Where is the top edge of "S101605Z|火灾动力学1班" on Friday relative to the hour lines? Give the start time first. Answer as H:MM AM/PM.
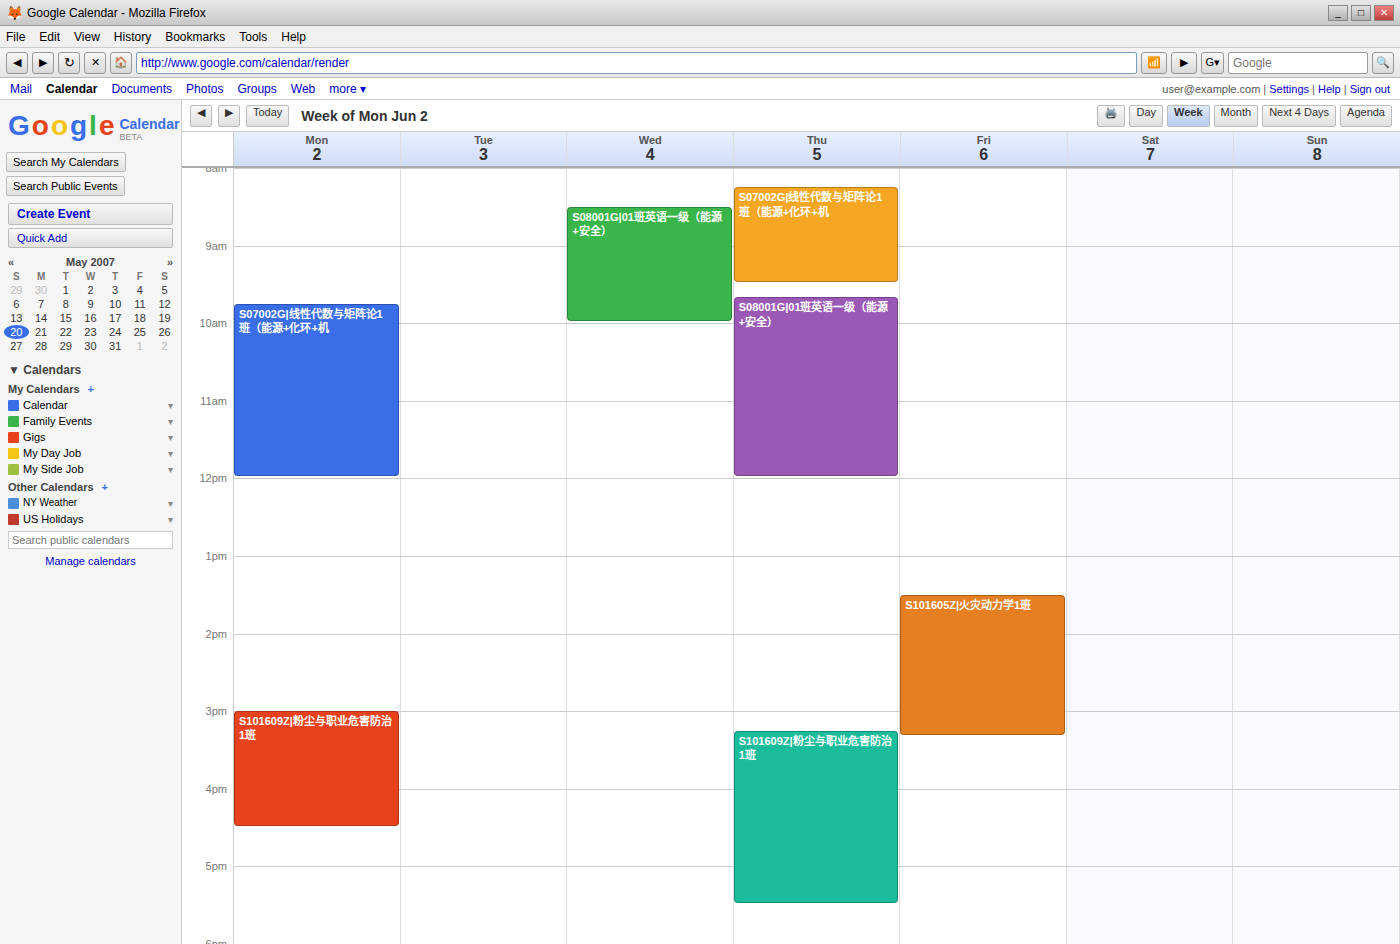
1:30 PM -- halfway between the 1 PM and 2 PM lines.